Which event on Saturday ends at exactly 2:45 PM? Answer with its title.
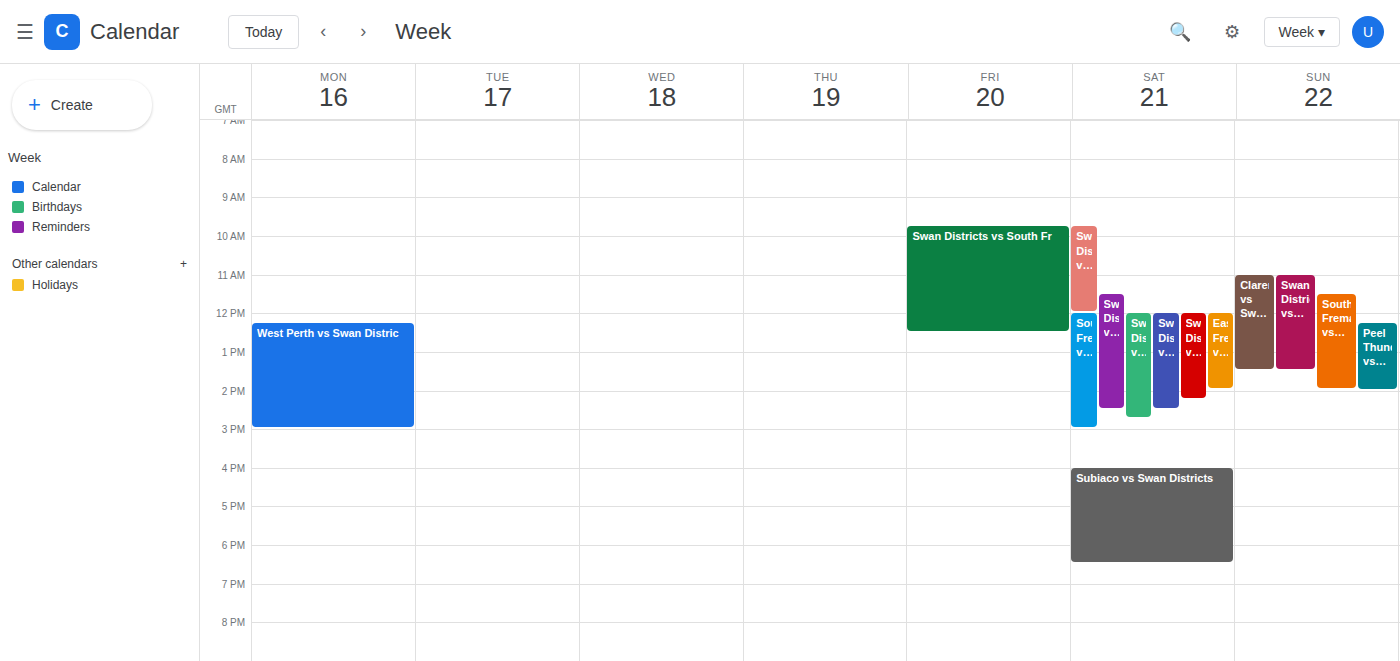
"Swan Districts vs Perth"